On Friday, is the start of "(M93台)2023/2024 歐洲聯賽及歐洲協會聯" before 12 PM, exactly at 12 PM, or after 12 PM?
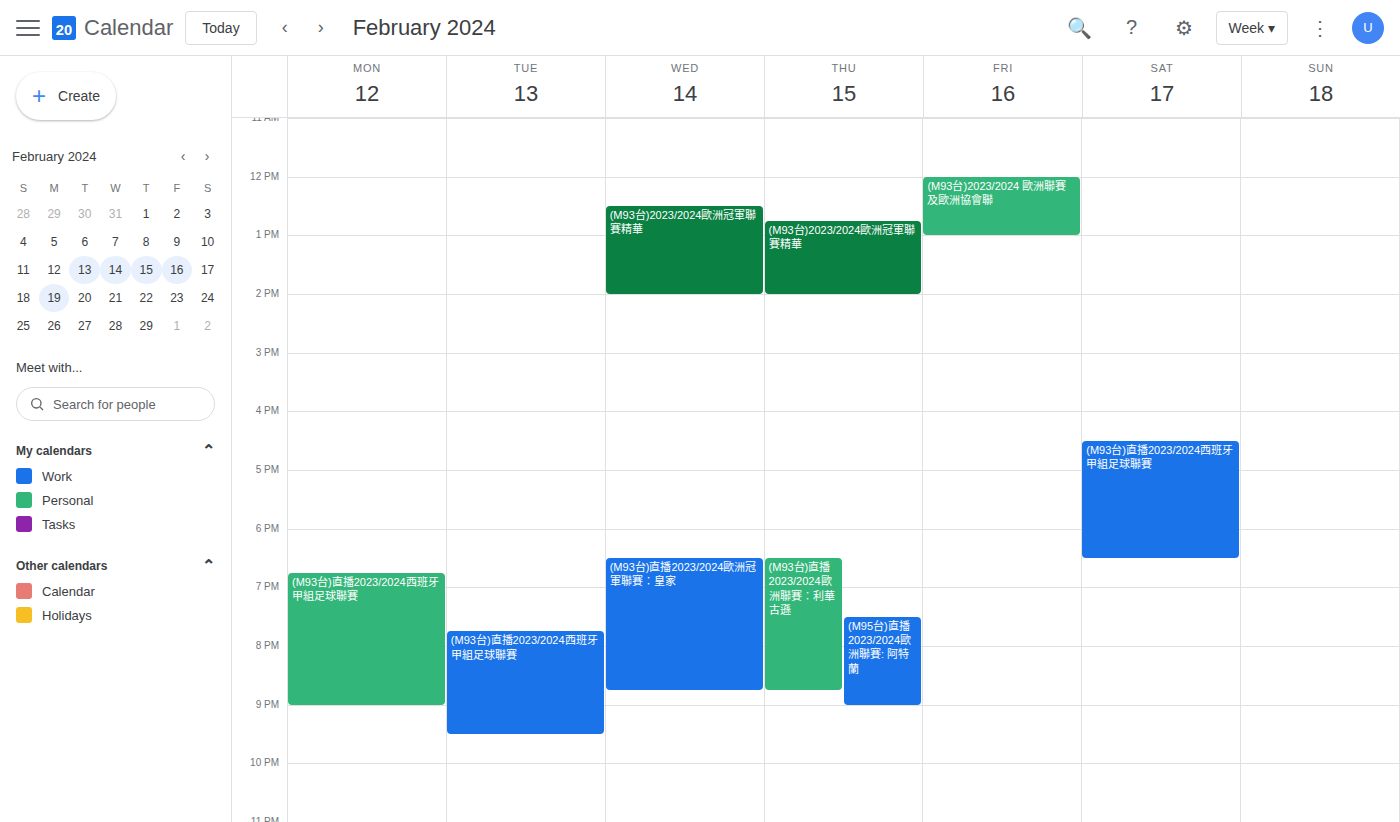
12:00 PM -- exactly at 12 PM, on the 12 PM line.